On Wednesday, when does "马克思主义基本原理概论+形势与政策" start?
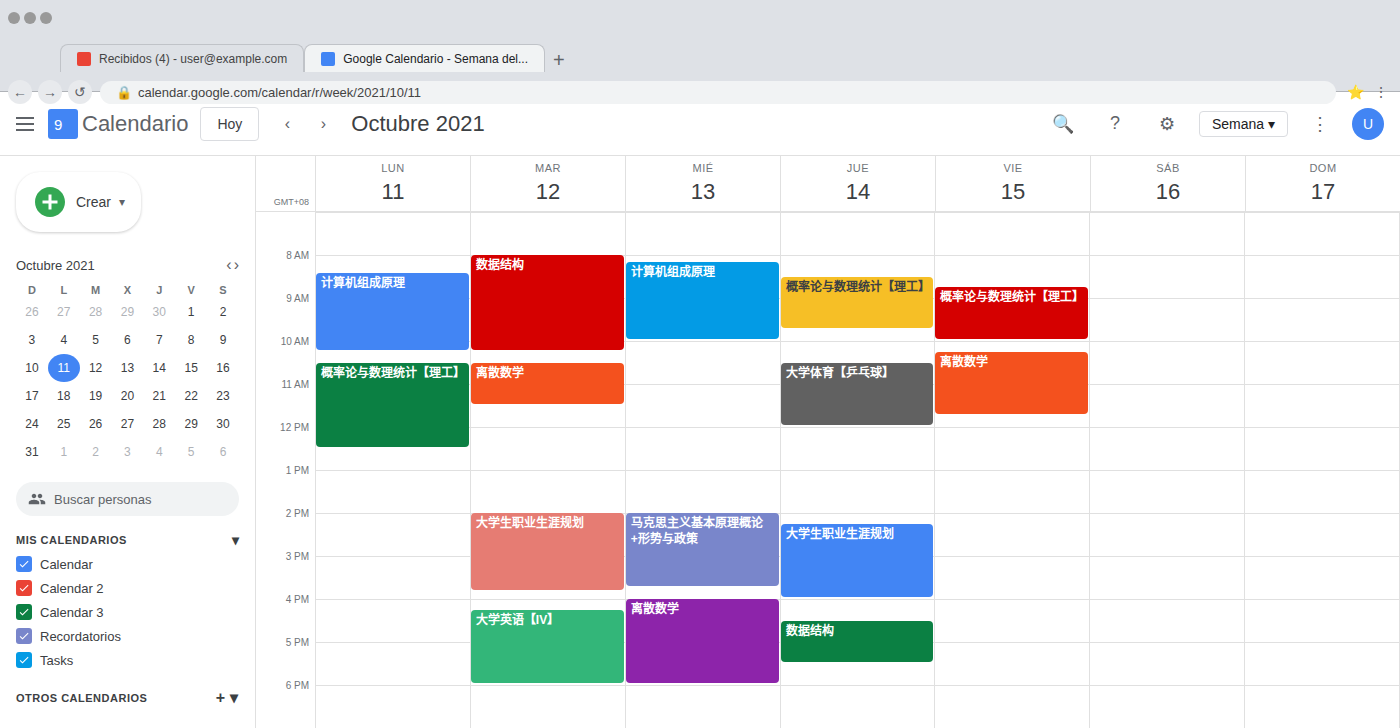
2:00 PM